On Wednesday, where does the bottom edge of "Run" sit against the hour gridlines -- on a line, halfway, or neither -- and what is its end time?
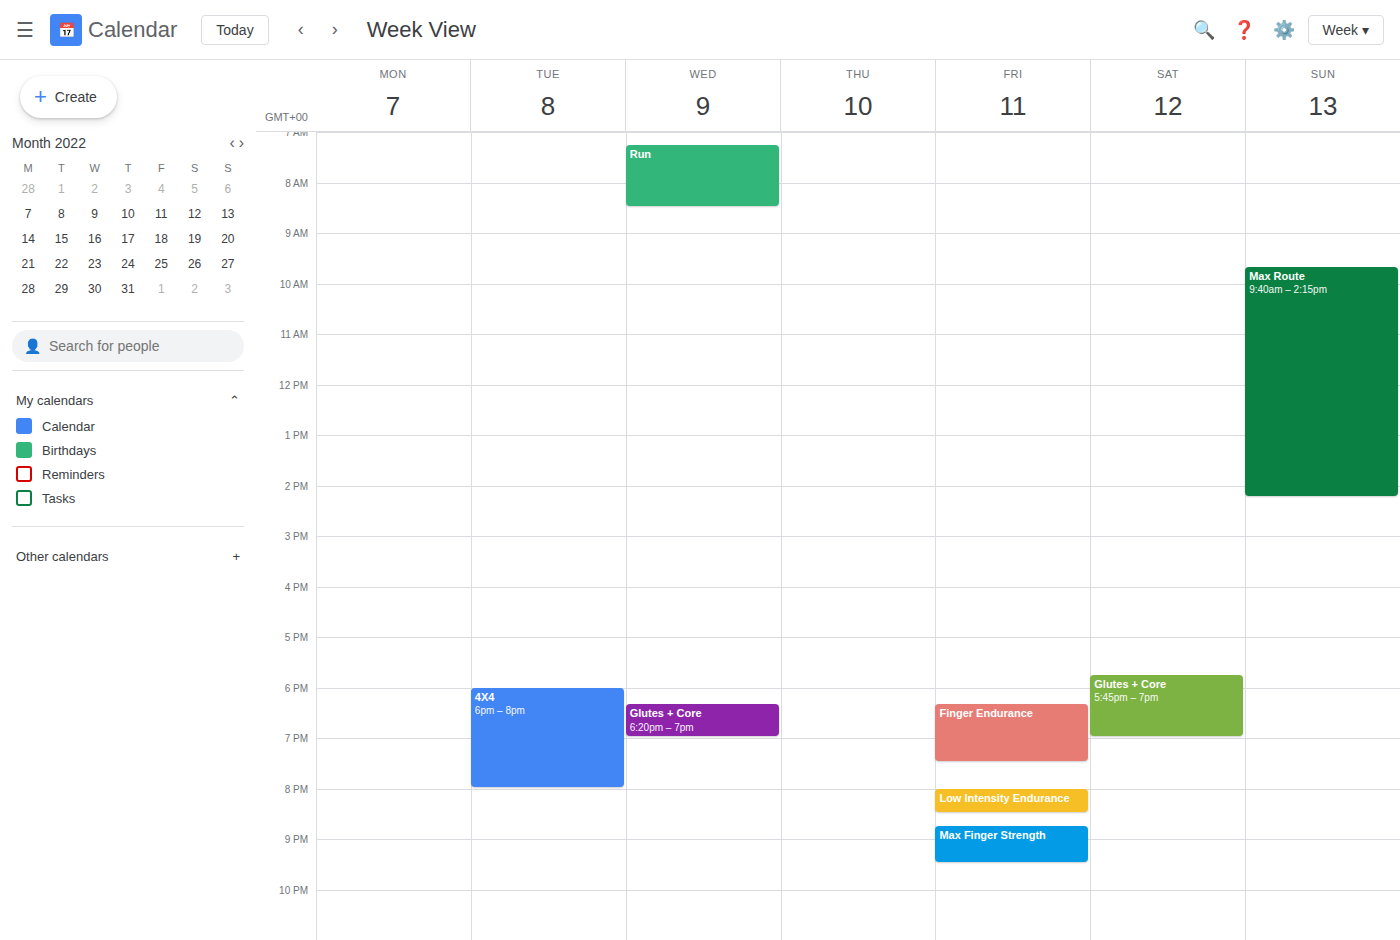
8:30 AM -- halfway between the 8 AM and 9 AM lines.